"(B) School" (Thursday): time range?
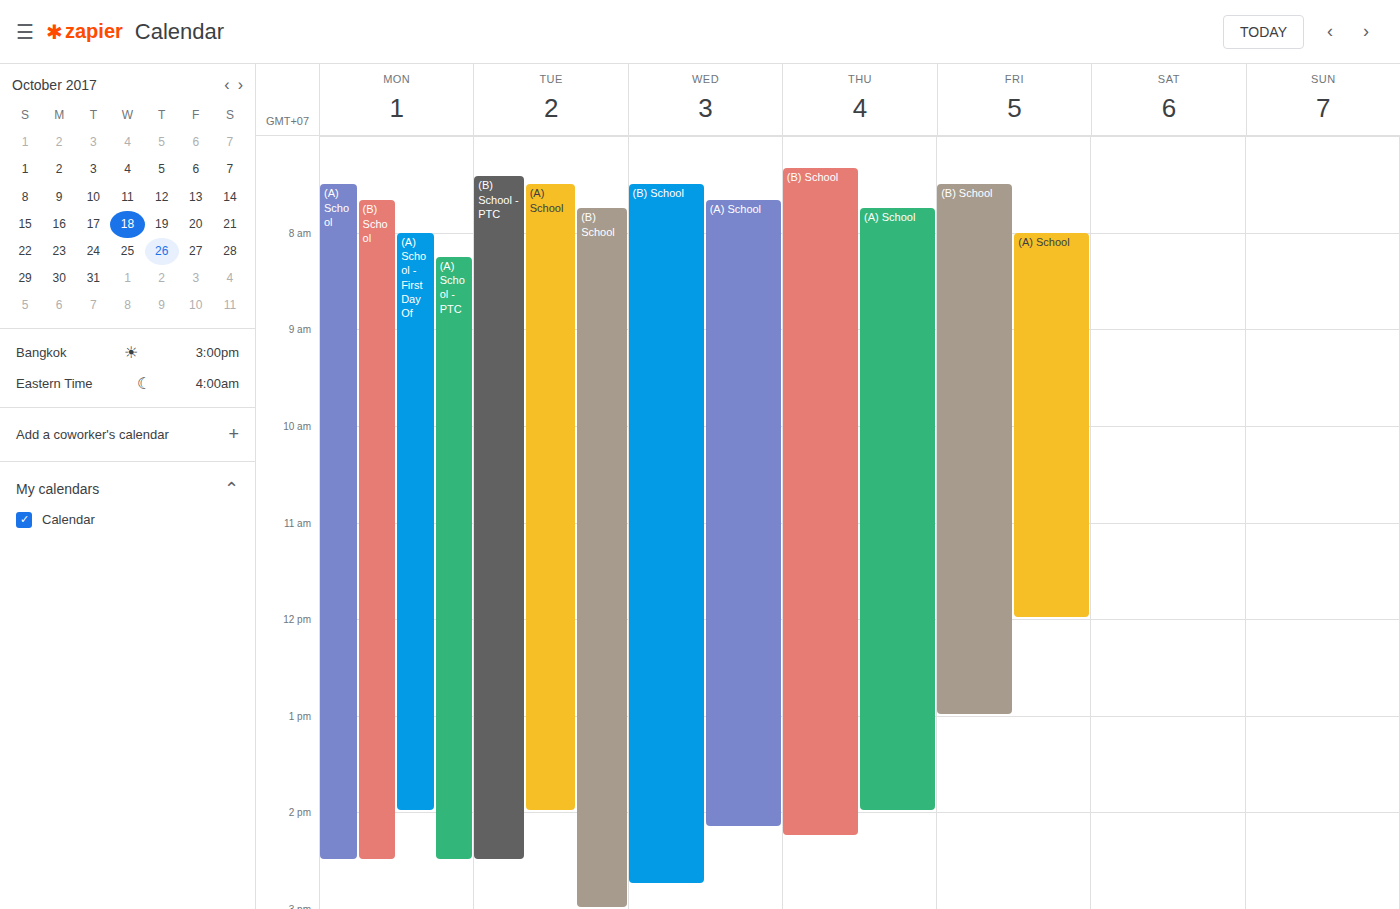
7:20 AM to 2:15 PM